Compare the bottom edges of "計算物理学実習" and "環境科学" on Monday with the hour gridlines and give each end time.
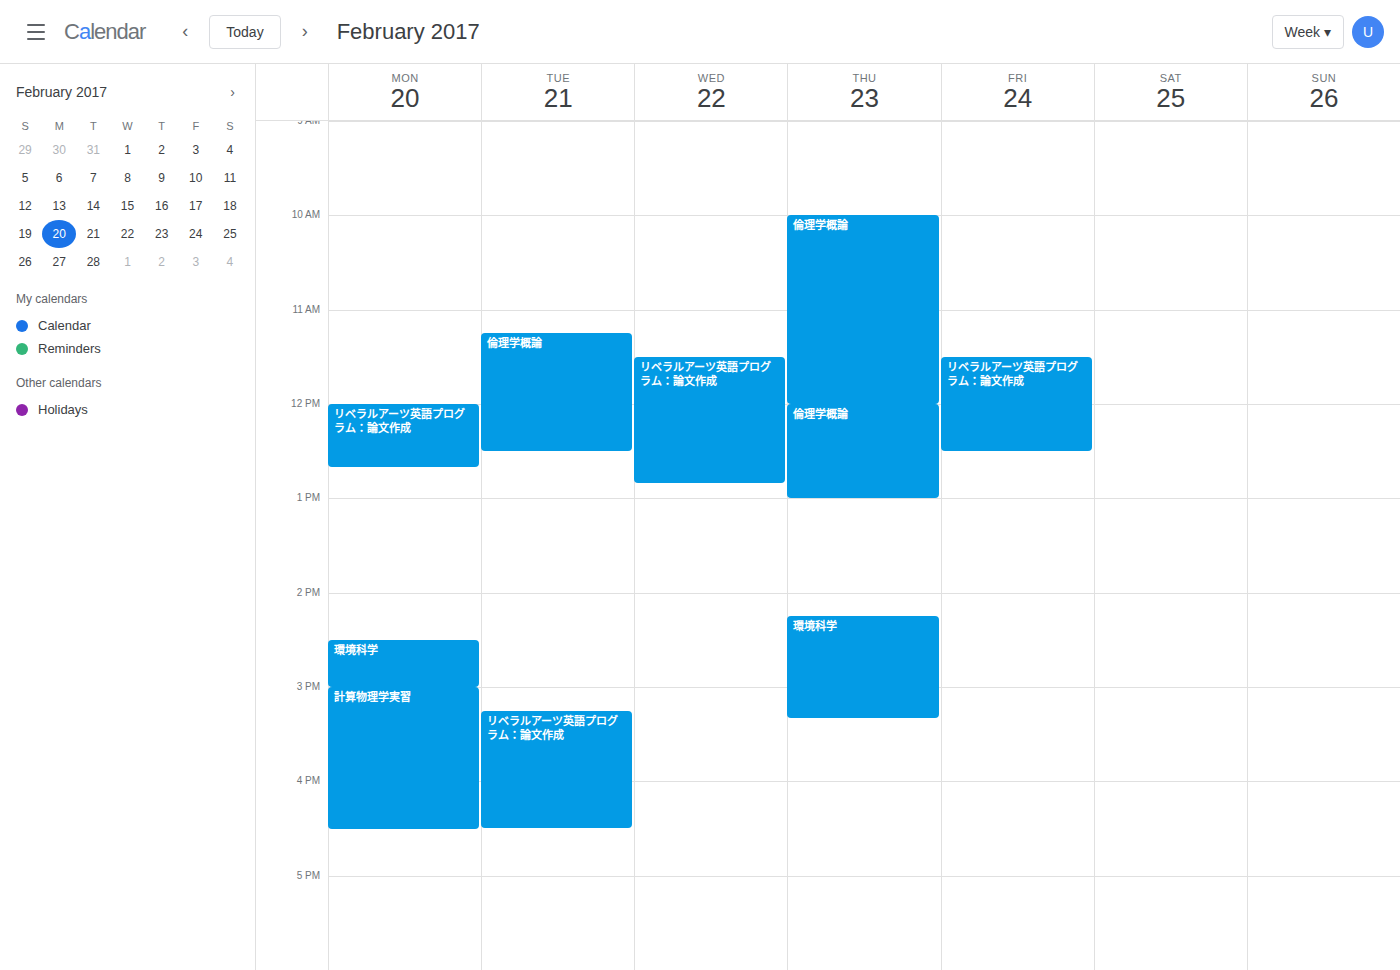
"計算物理学実習": 4:30 PM, halfway between the 4 PM and 5 PM lines. "環境科学": 3:00 PM, exactly on the 3 PM line.